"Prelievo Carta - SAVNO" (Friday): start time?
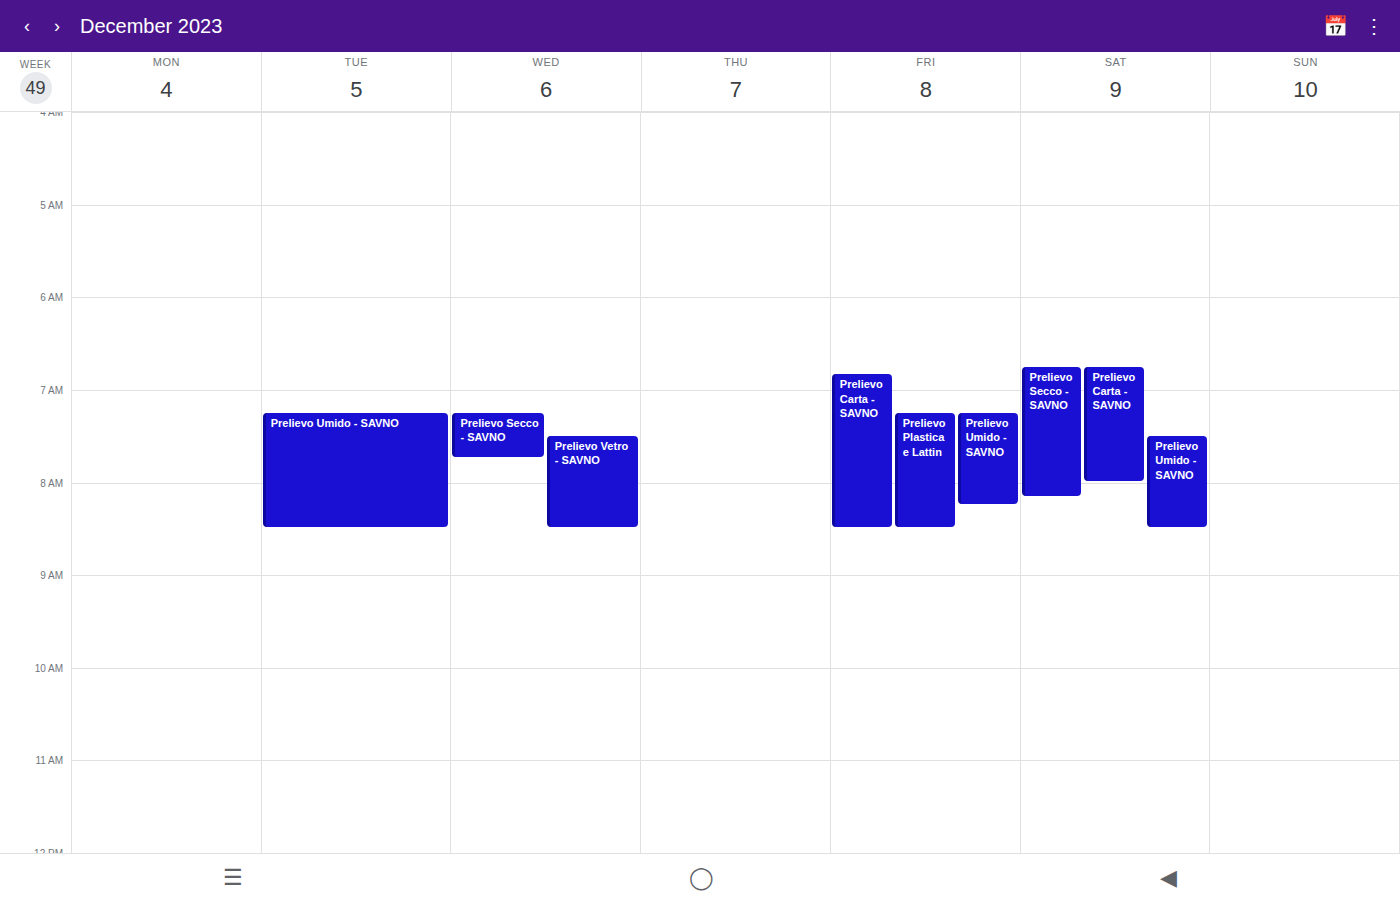
6:50 AM